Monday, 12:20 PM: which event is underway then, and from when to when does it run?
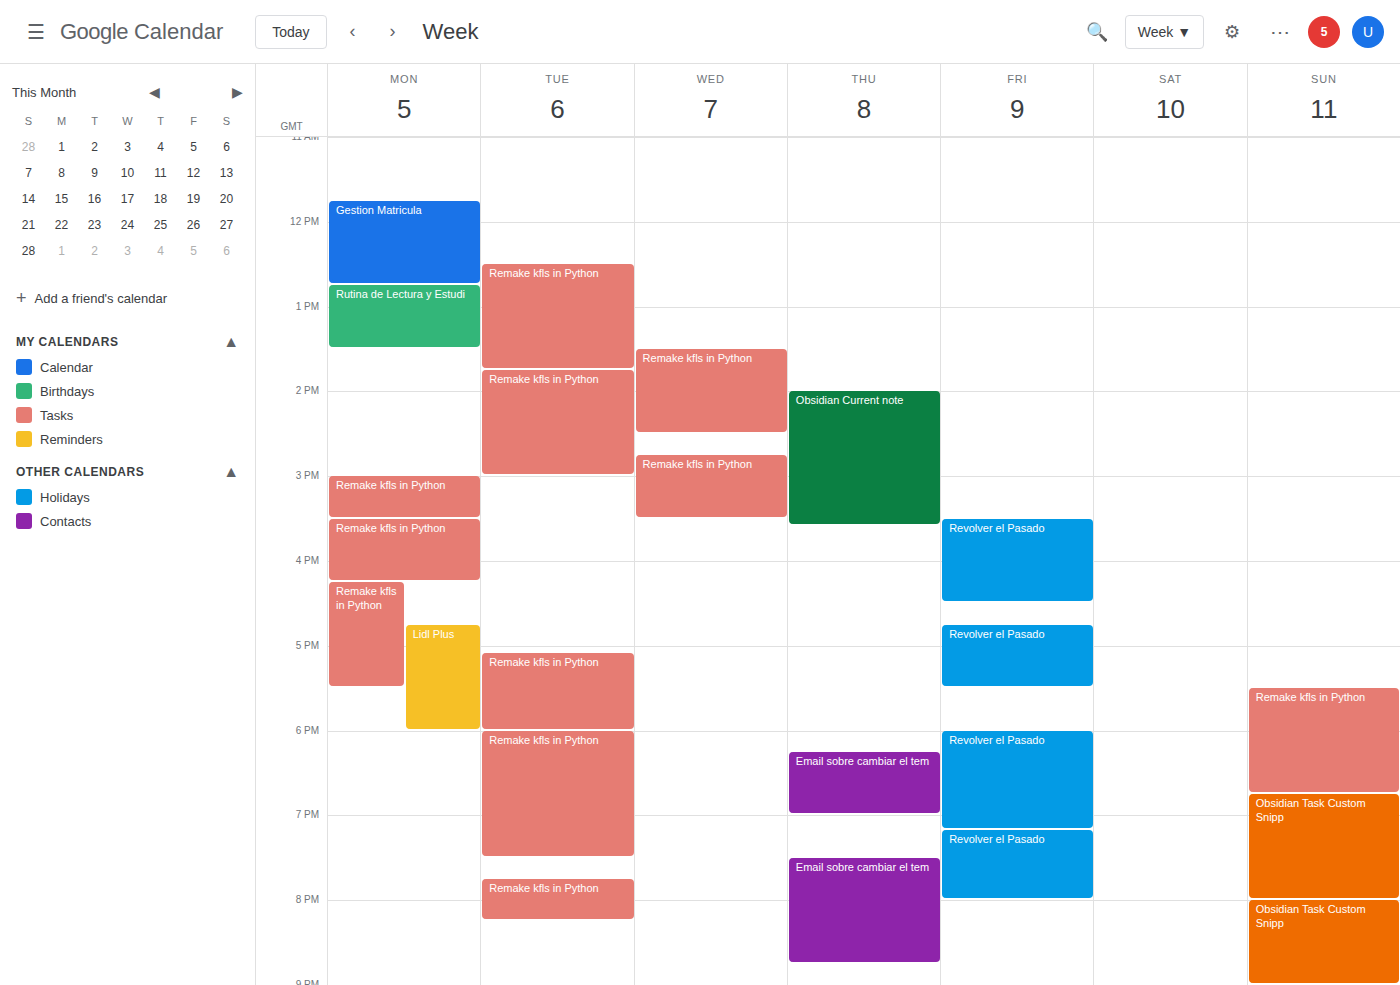
"Gestion Matricula", 11:45 AM to 12:45 PM